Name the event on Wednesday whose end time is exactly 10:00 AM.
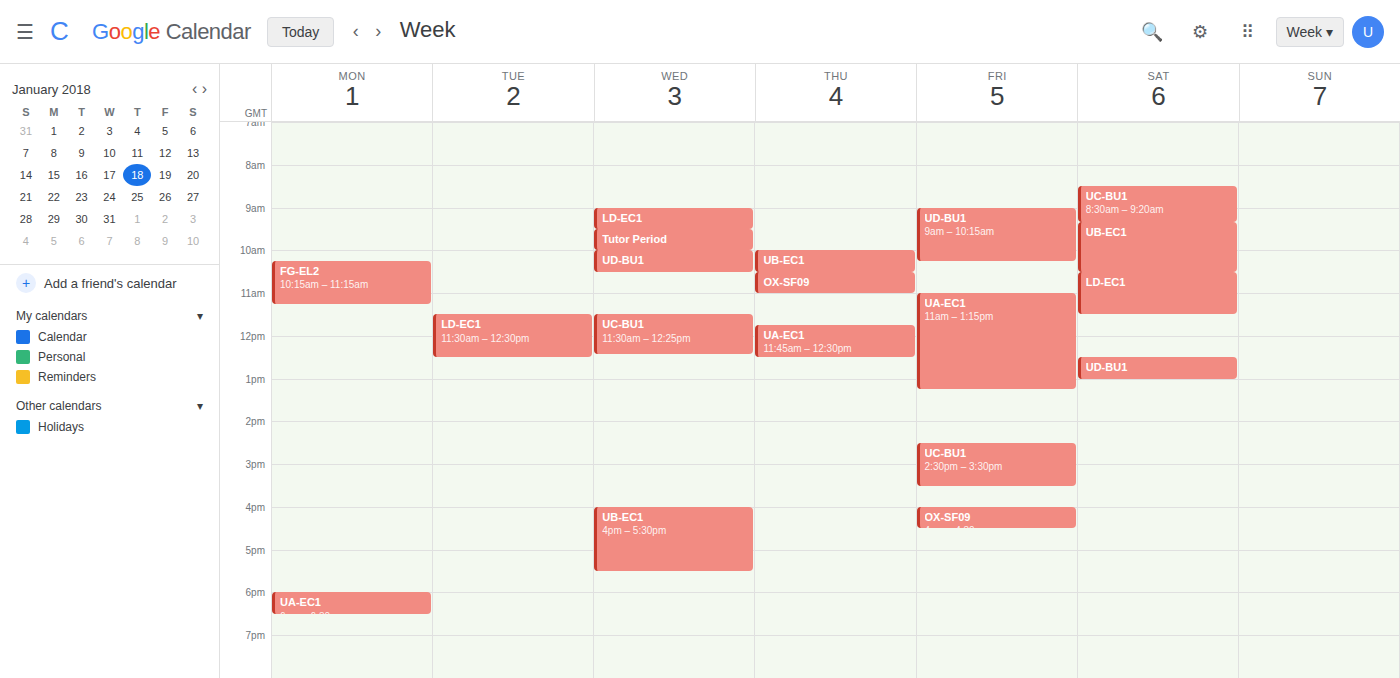
"Tutor Period"